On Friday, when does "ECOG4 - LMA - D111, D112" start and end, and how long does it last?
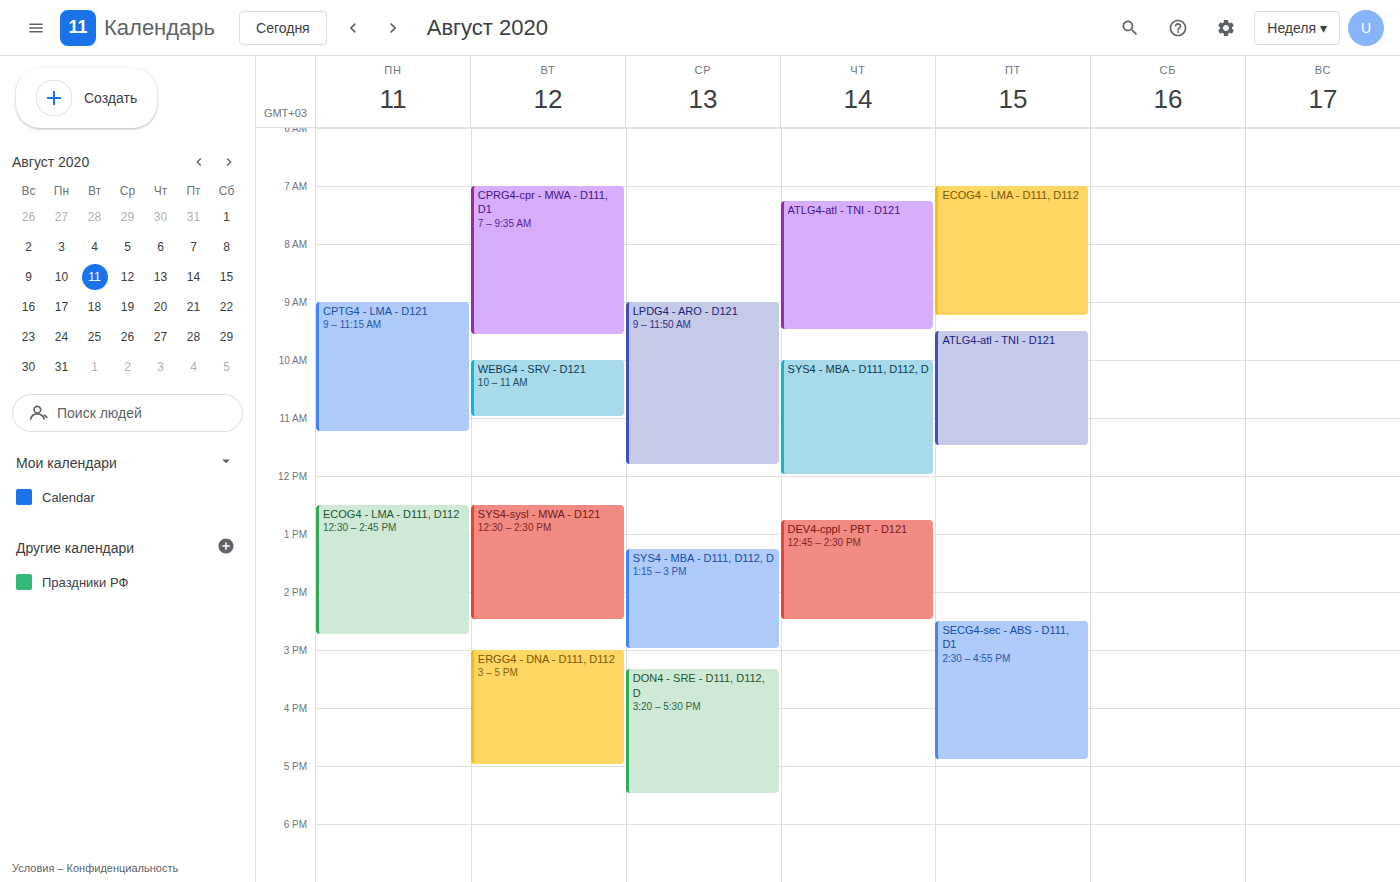
7:00 AM to 9:15 AM, 2 hours 15 minutes